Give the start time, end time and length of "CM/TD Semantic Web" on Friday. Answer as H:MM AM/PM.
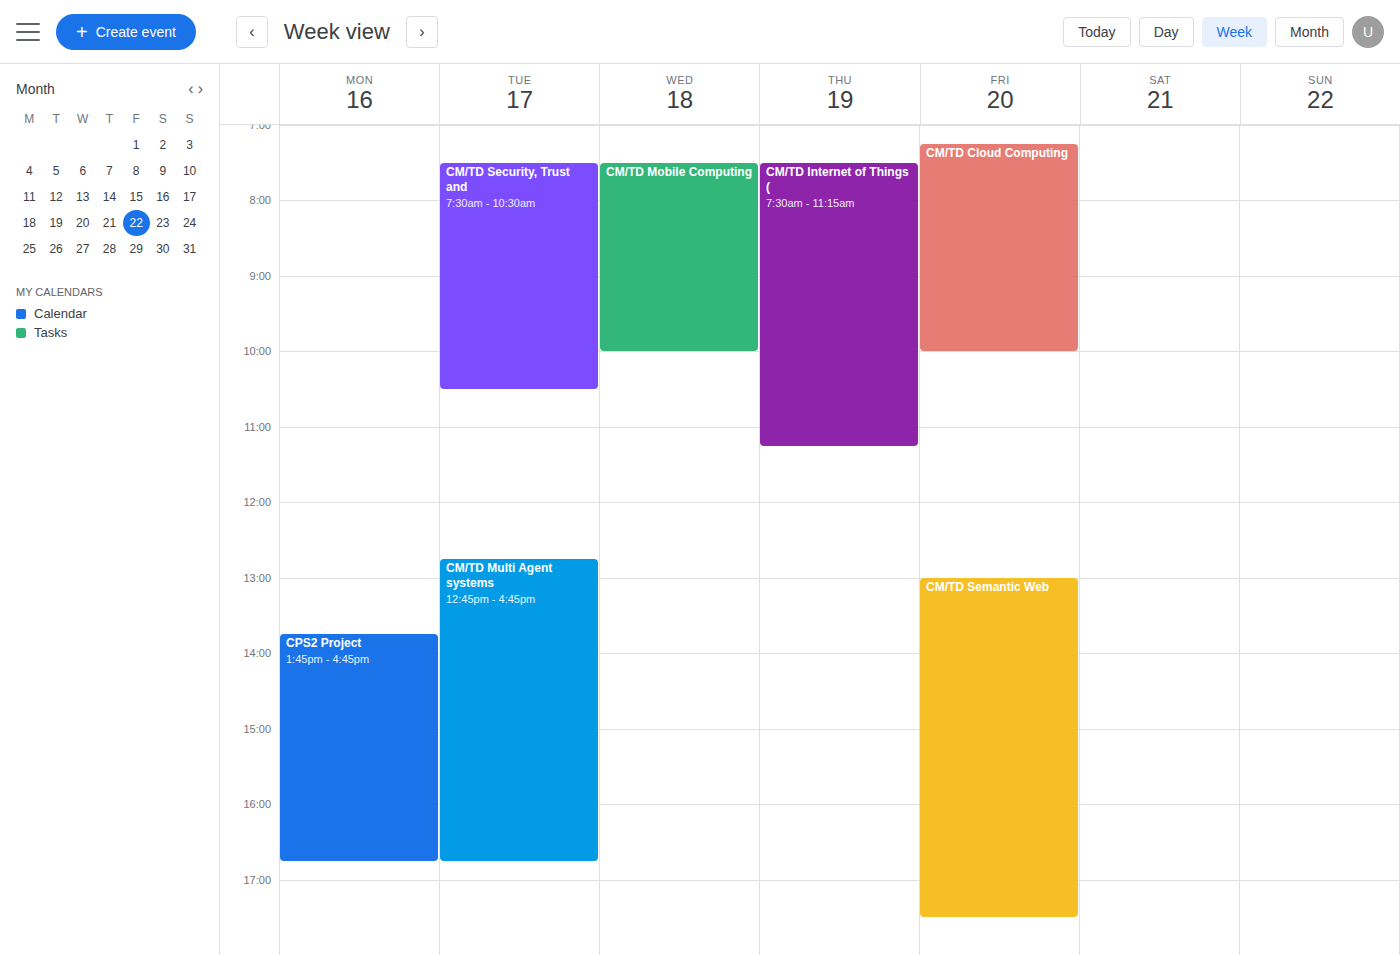
1:00 PM to 5:30 PM, 4 hours 30 minutes